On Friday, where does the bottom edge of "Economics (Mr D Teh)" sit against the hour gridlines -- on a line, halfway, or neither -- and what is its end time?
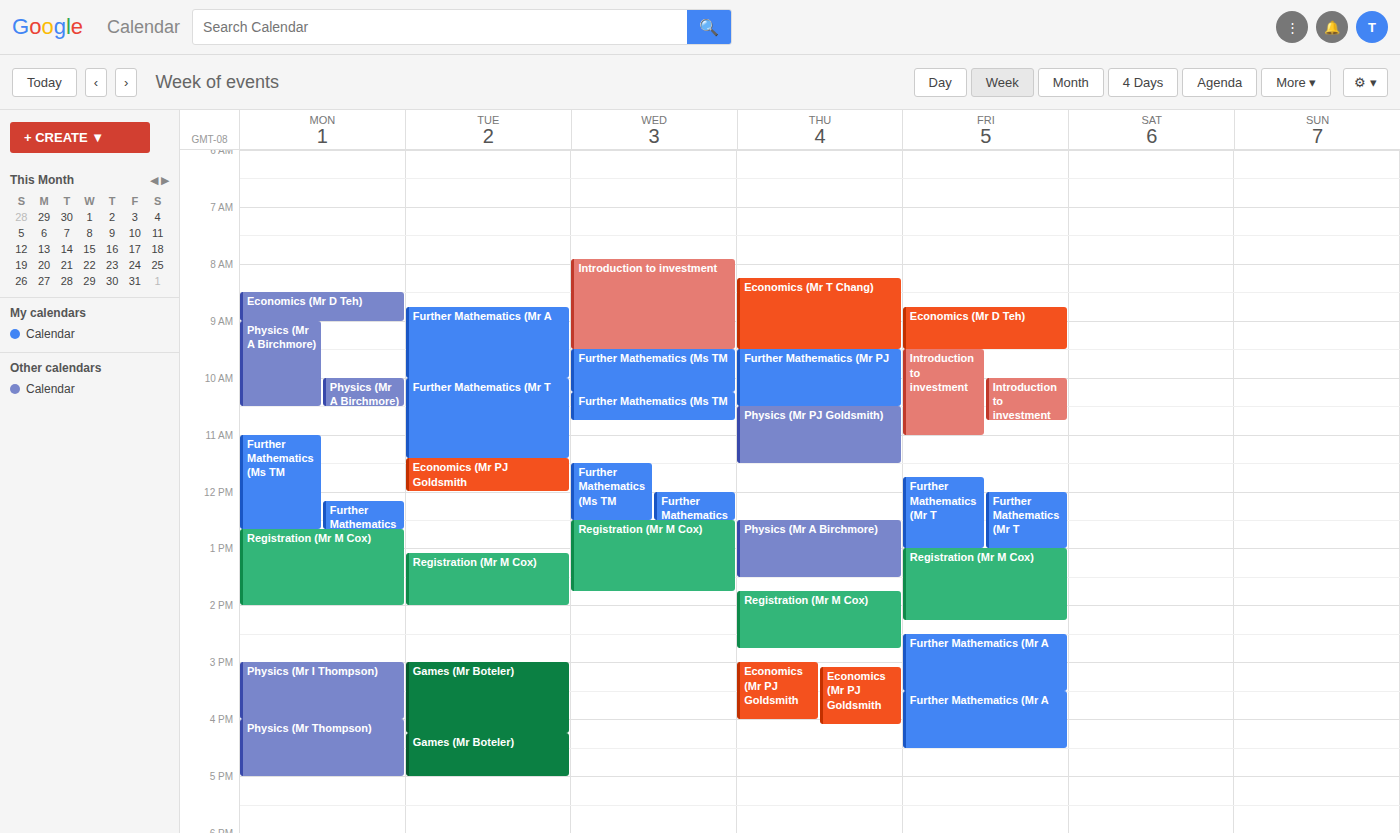
09:30 -- halfway between the 09:00 and 10:00 lines.